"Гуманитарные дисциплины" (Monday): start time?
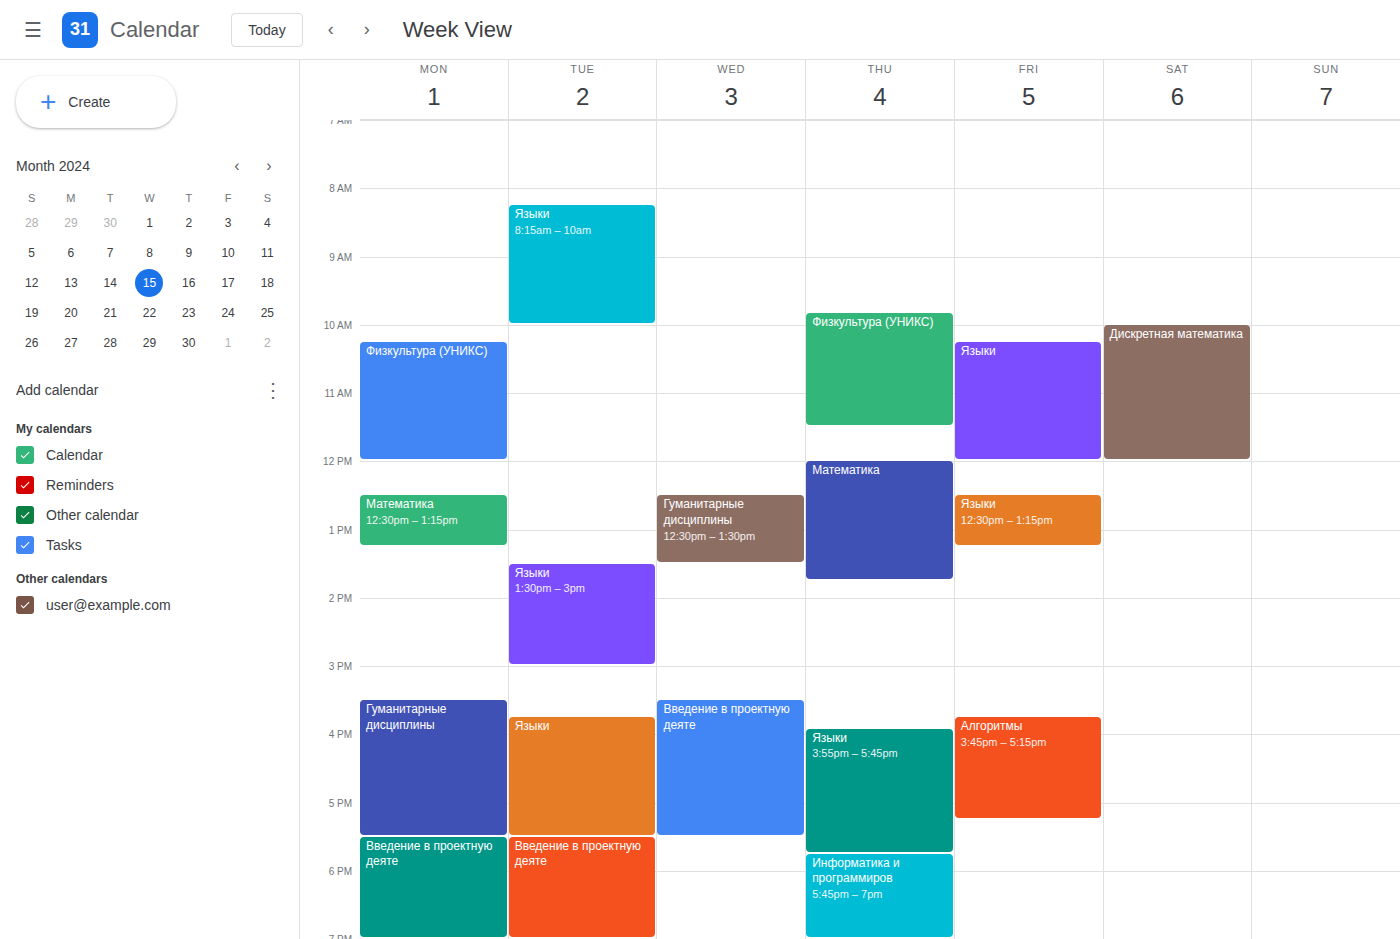
3:30 PM